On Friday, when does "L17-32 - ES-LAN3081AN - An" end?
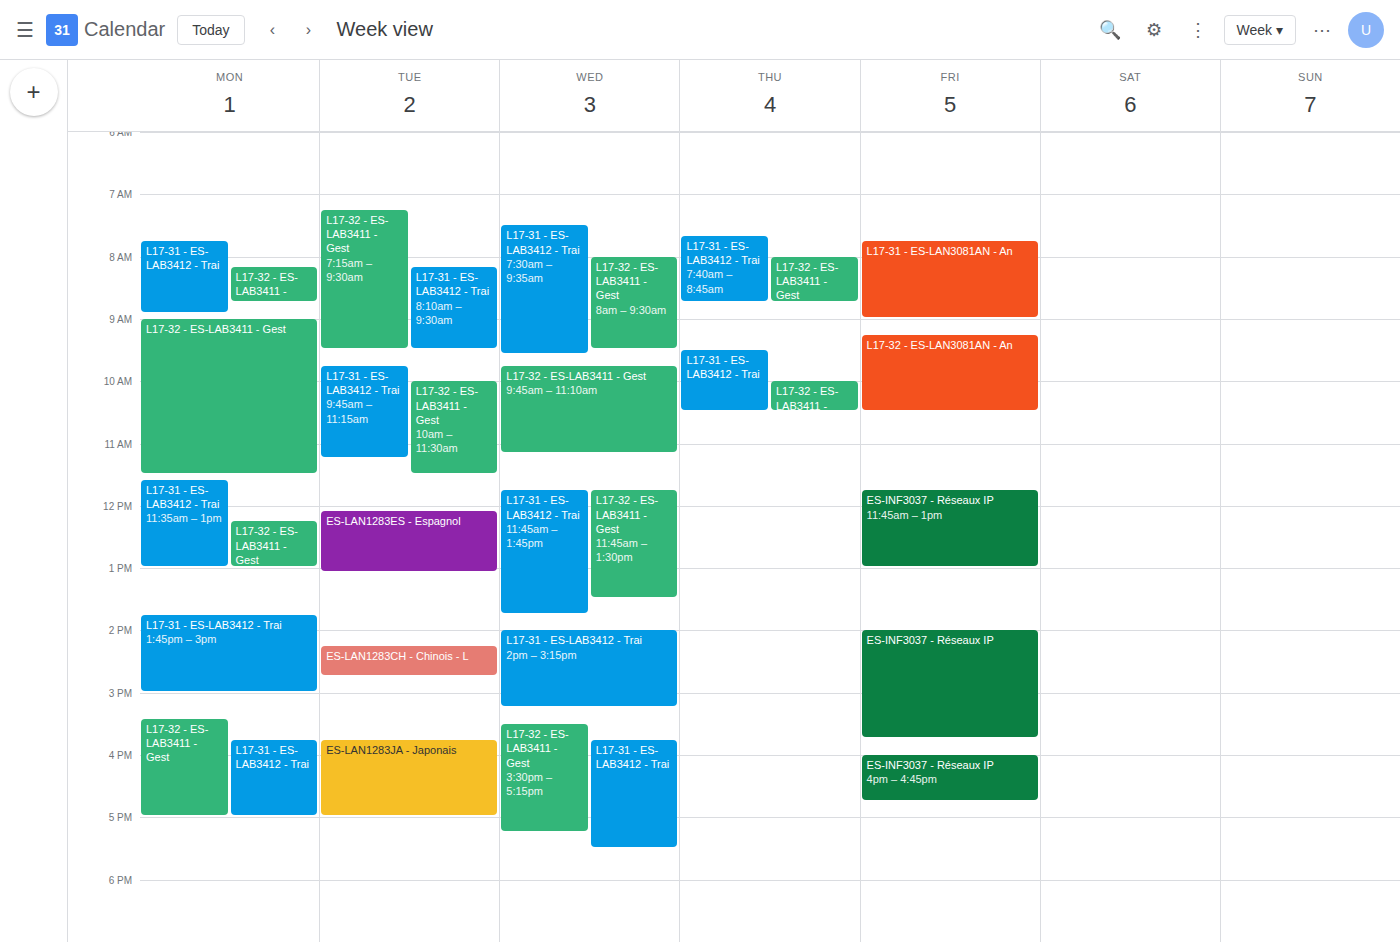
10:30 AM